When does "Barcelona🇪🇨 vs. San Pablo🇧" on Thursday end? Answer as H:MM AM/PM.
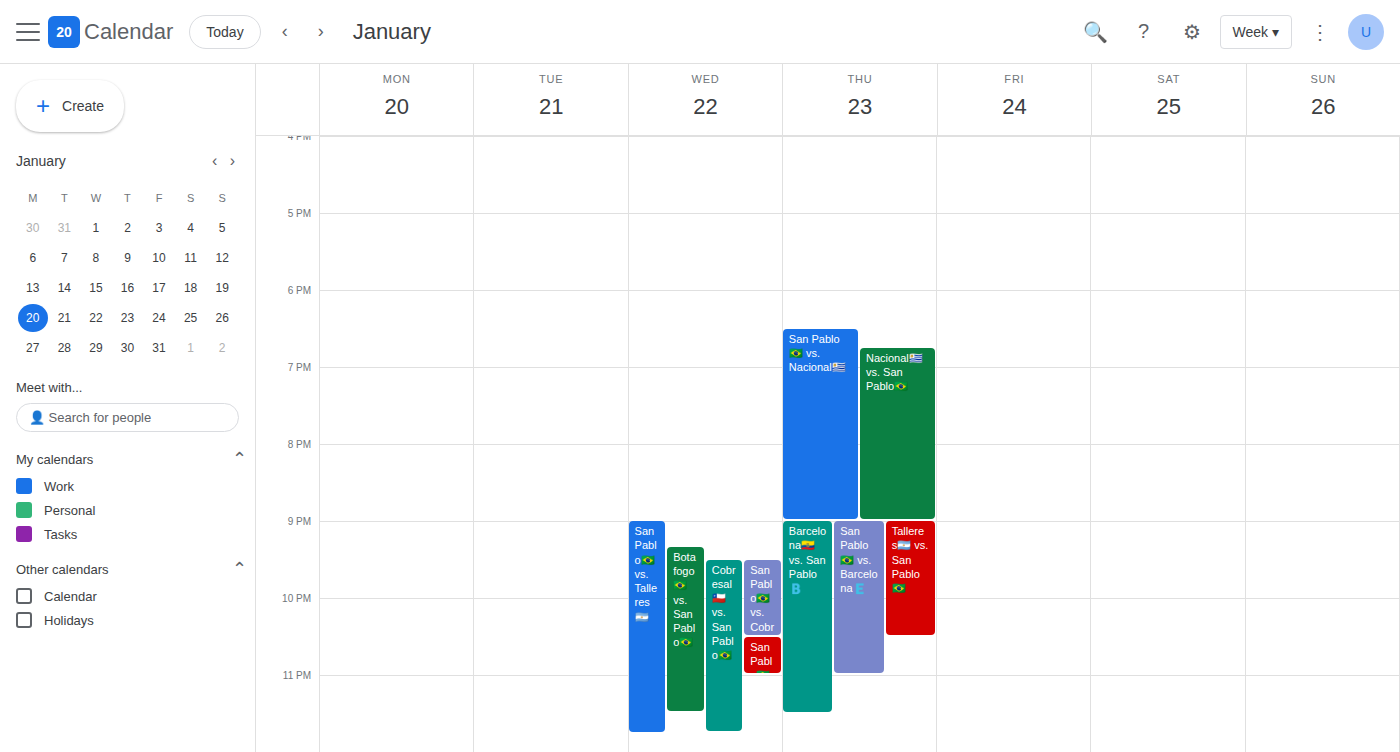
11:30 PM